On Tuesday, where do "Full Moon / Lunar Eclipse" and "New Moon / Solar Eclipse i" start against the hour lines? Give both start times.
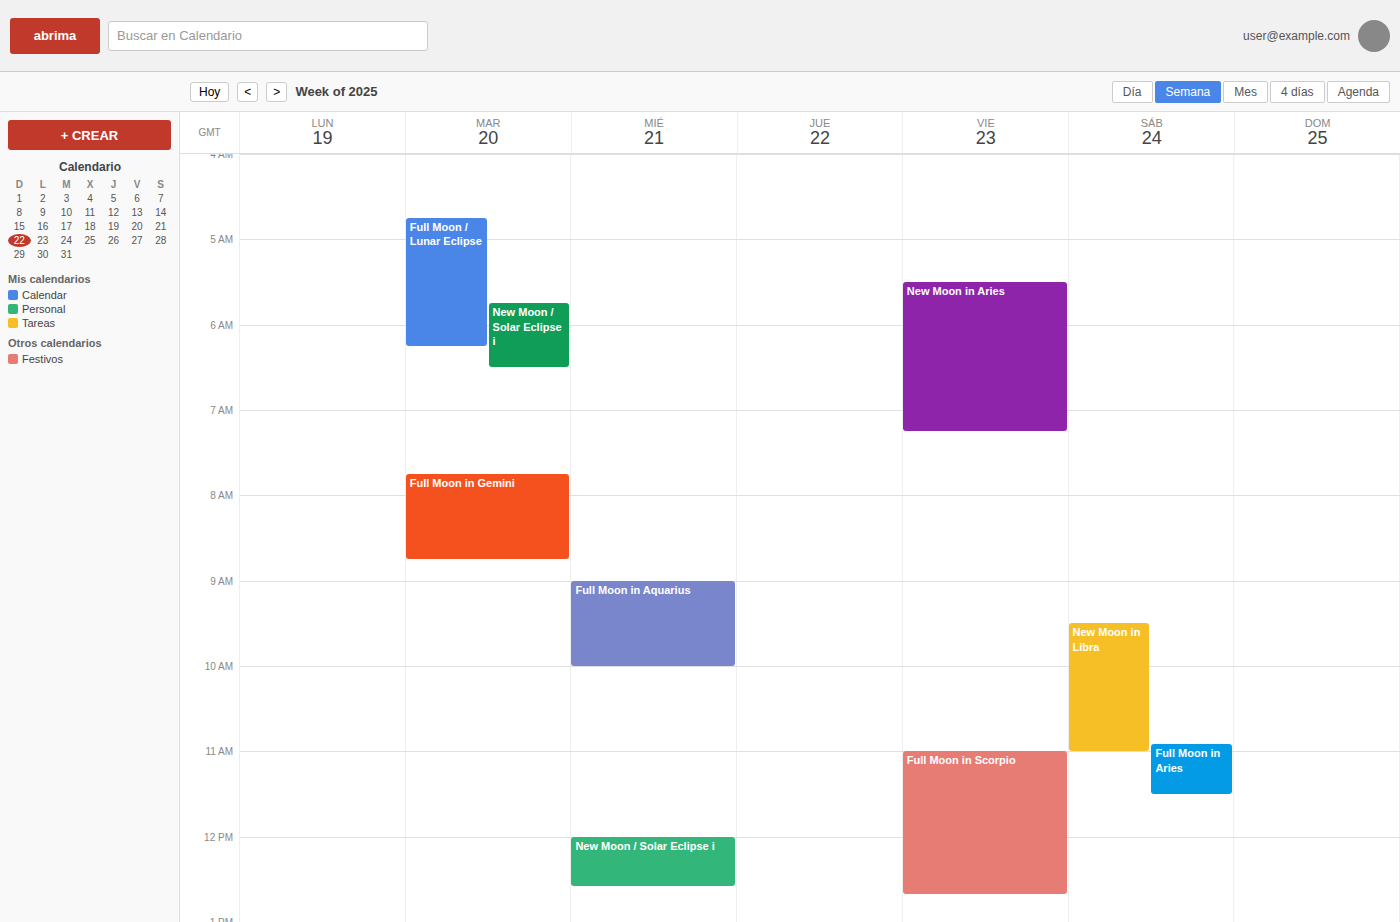
"Full Moon / Lunar Eclipse": 4:45 AM, neither: three quarters of the way from the 4 AM line to the 5 AM line. "New Moon / Solar Eclipse i": 5:45 AM, neither: three quarters of the way from the 5 AM line to the 6 AM line.